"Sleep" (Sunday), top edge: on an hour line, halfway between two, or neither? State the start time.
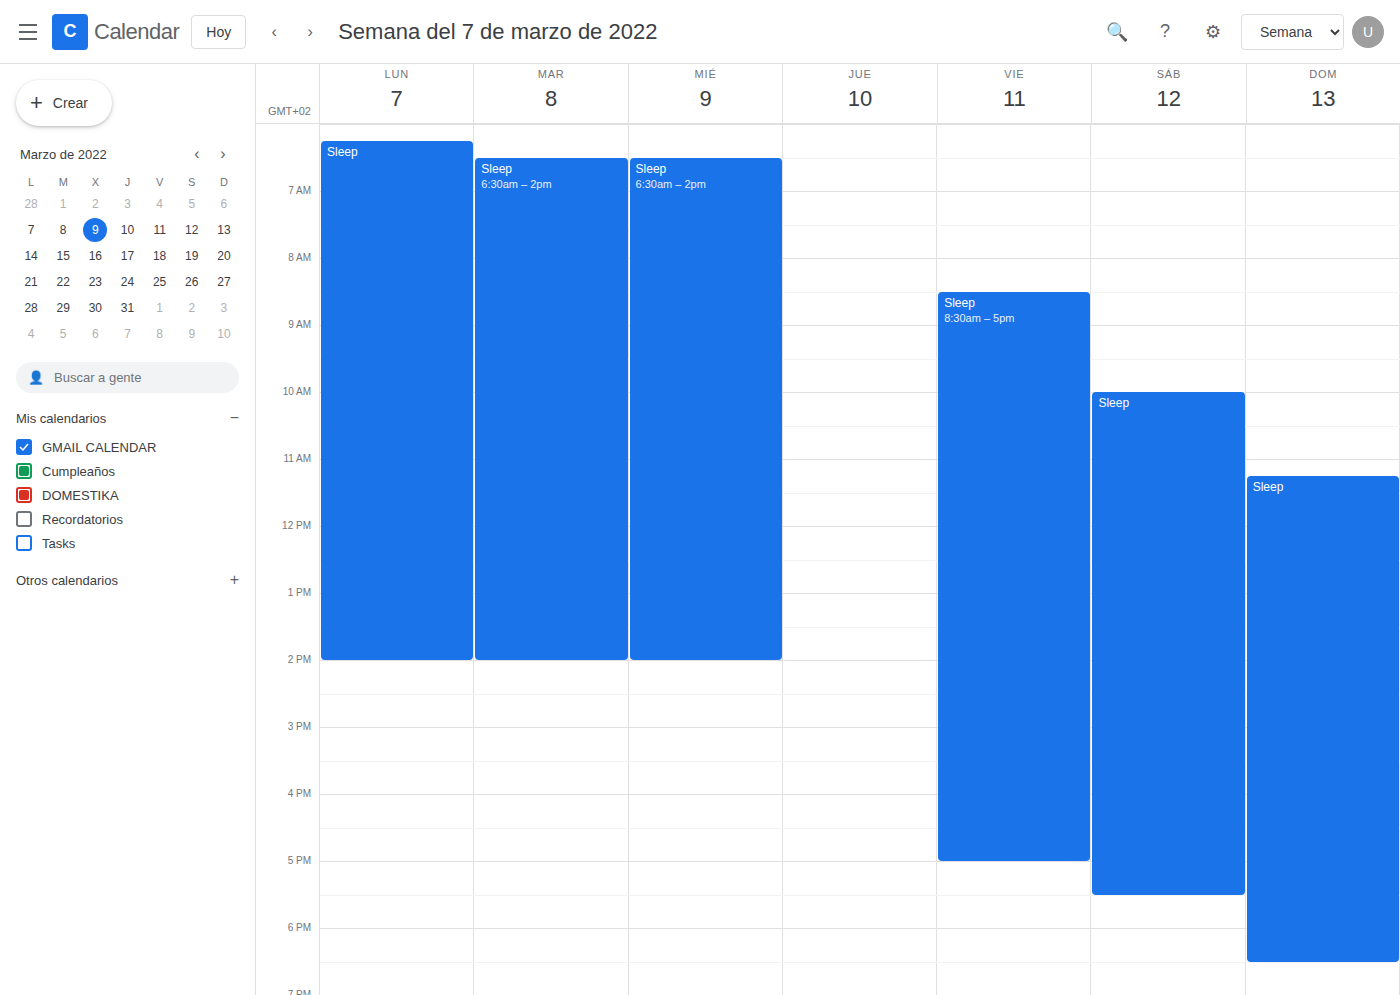
11:15 AM -- neither: a quarter of the way from the 11 AM line to the 12 PM line.